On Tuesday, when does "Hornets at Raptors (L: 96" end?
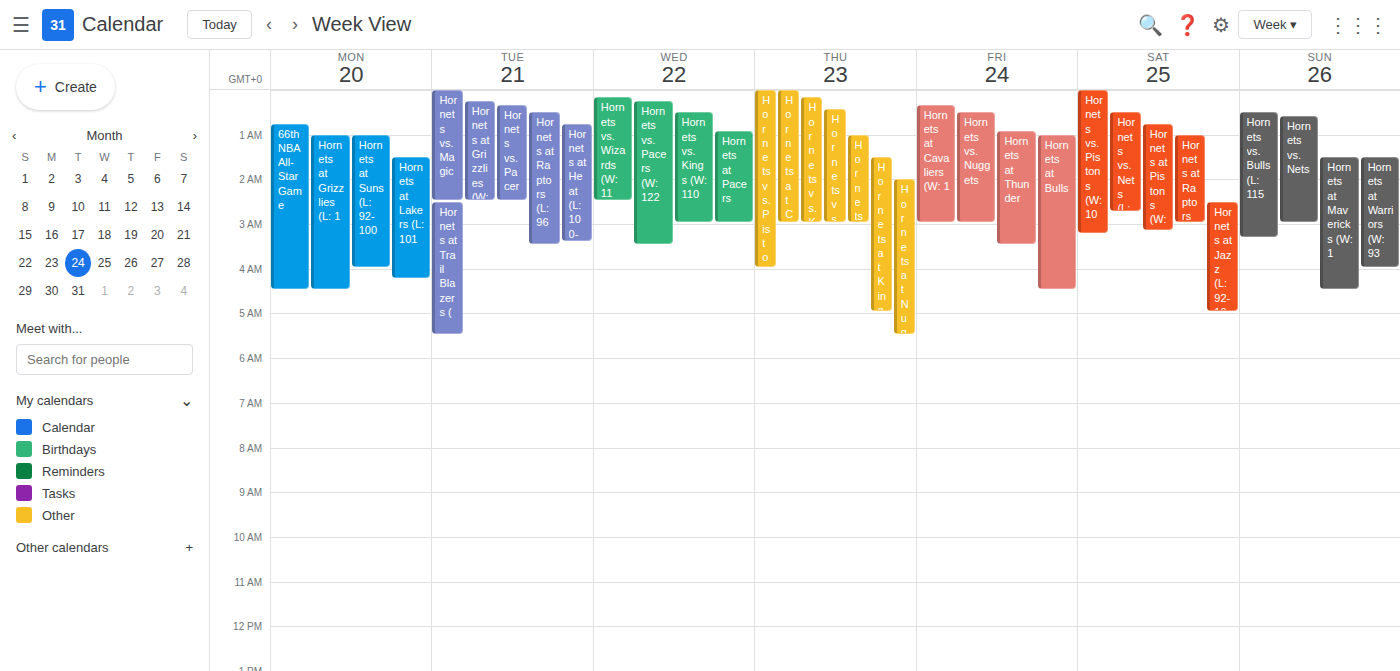
03:30